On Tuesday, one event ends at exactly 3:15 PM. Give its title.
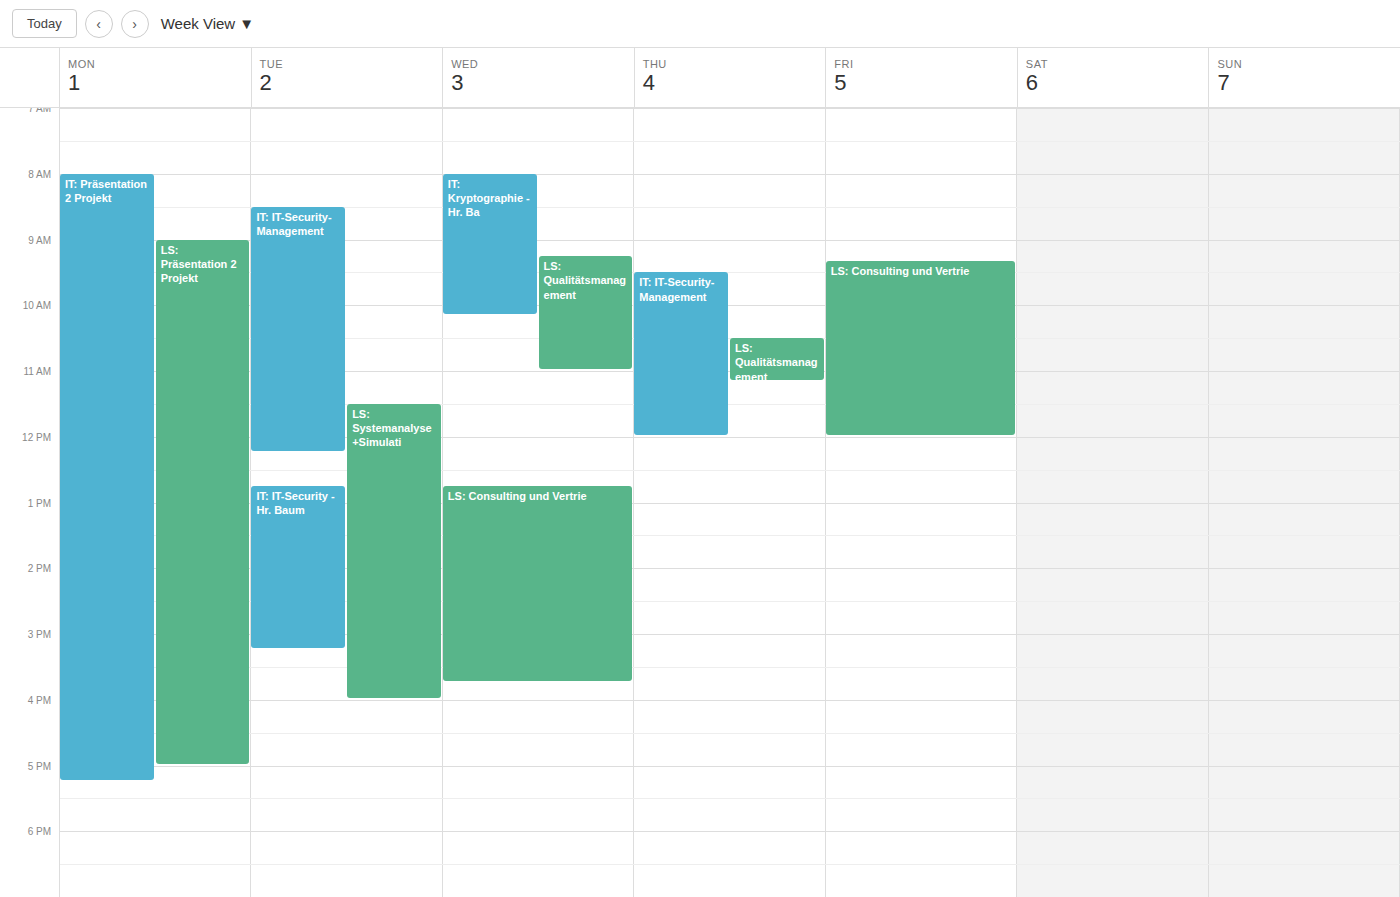
"IT: IT-Security - Hr. Baum"